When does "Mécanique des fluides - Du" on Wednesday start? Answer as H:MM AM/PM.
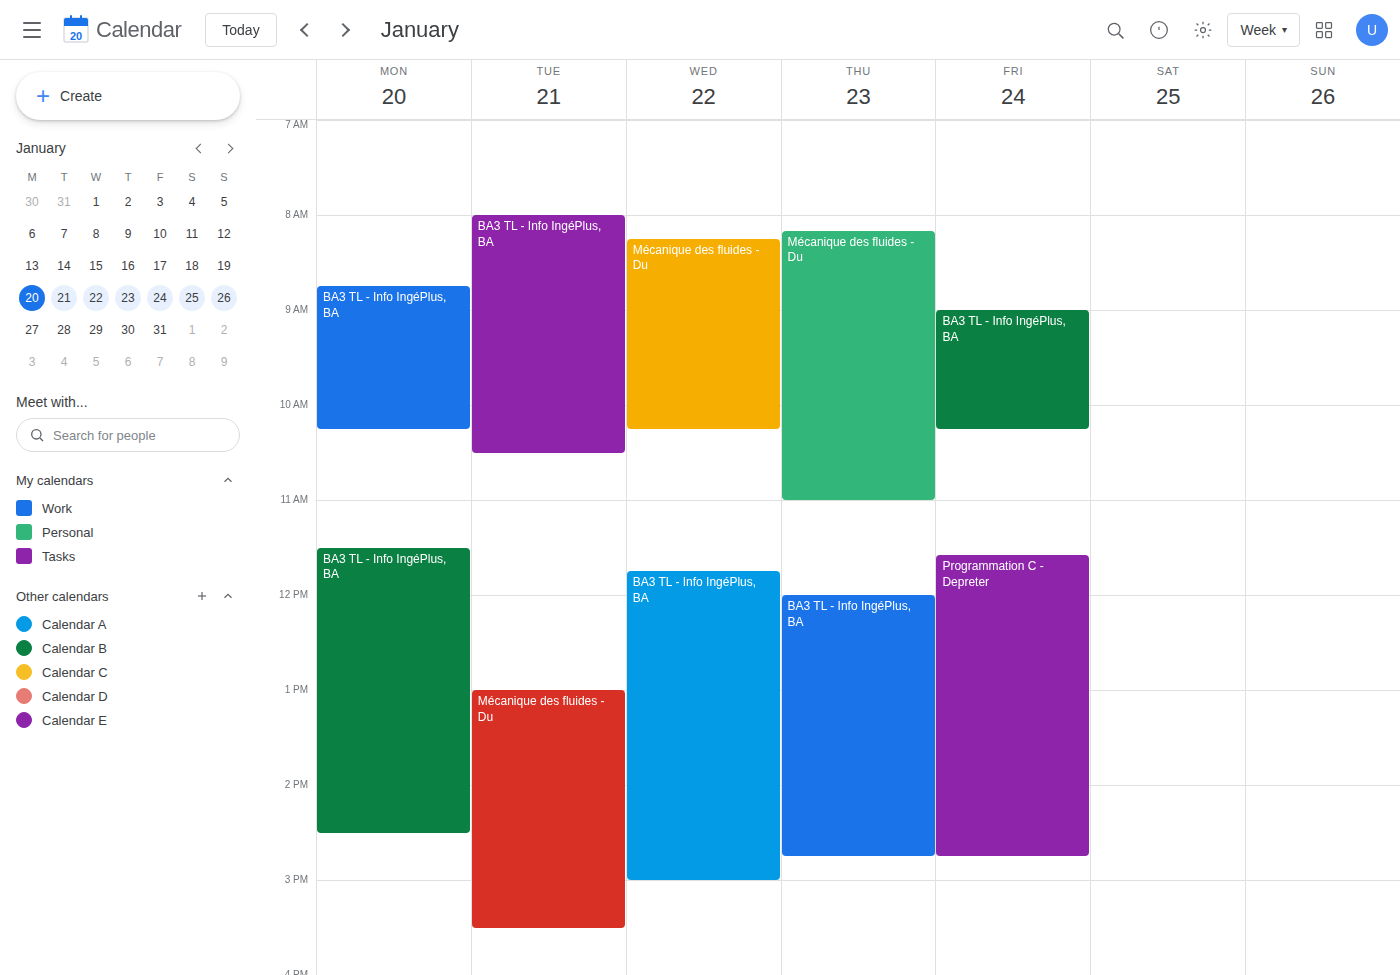
8:15 AM